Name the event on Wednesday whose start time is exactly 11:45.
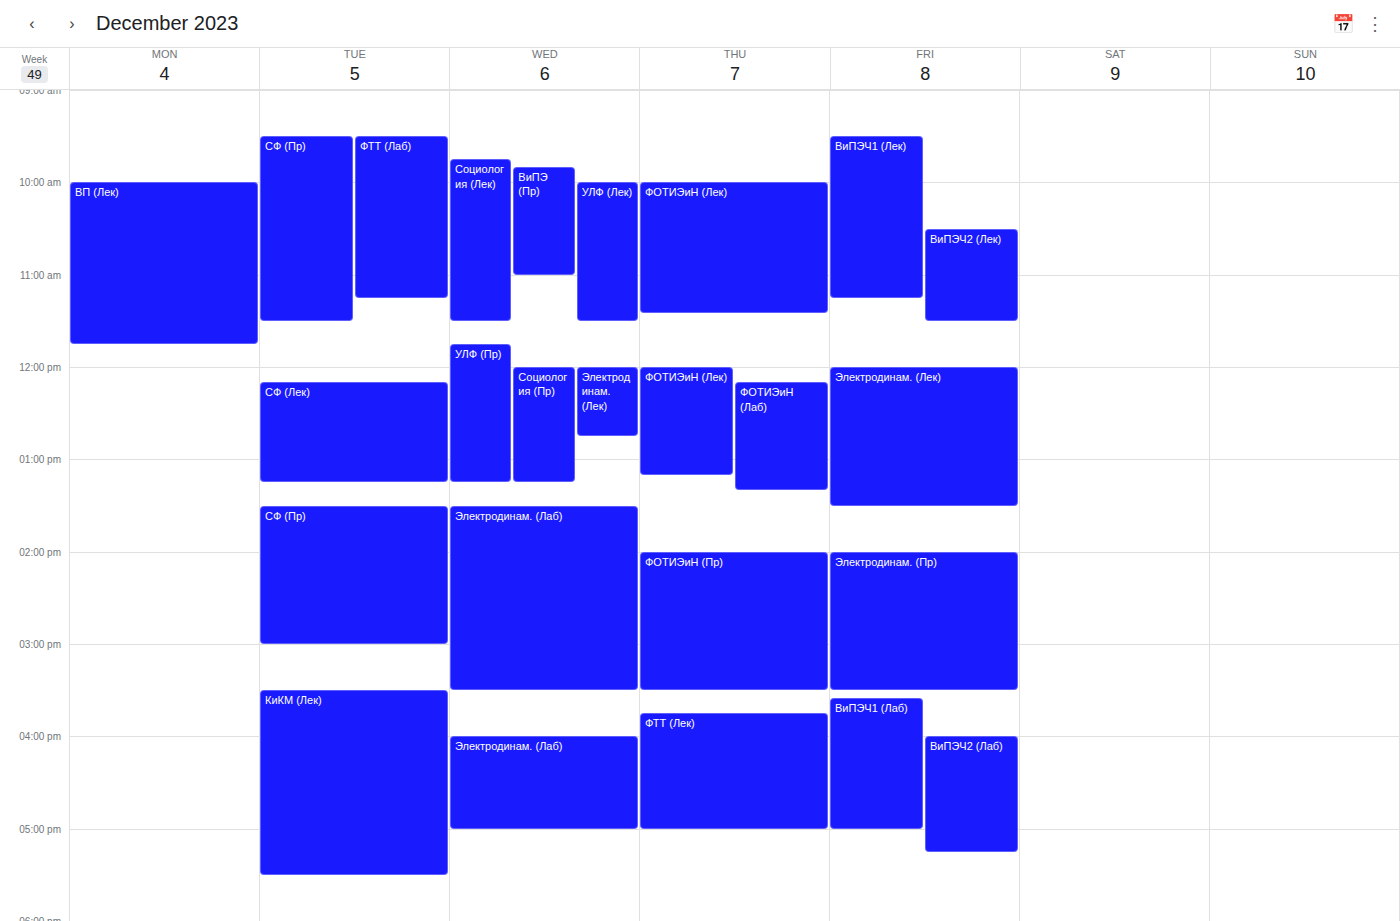
"УЛФ (Пр)"